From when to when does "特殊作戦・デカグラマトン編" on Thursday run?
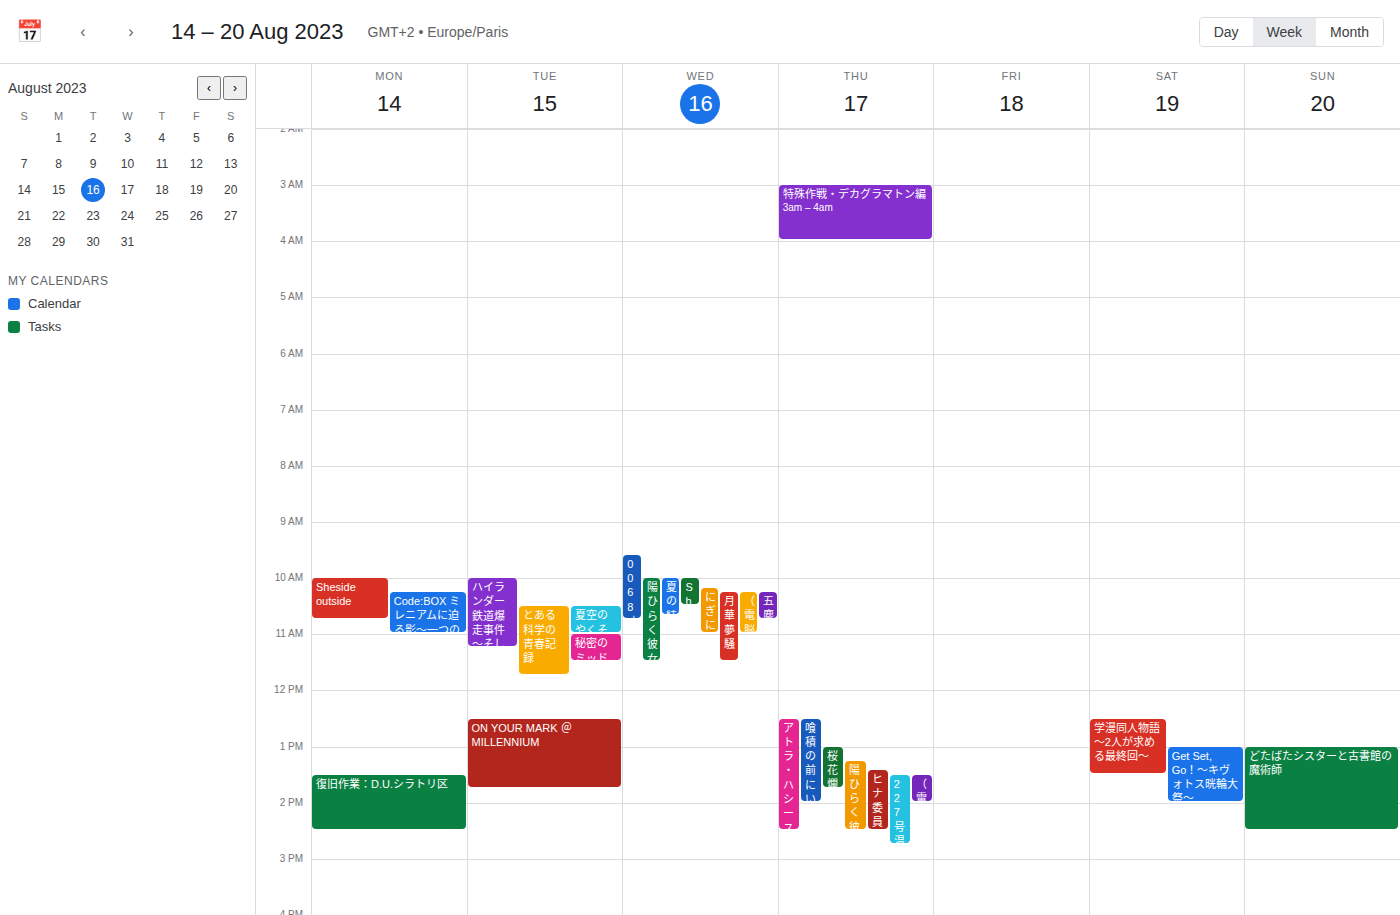
3:00 AM to 4:00 AM